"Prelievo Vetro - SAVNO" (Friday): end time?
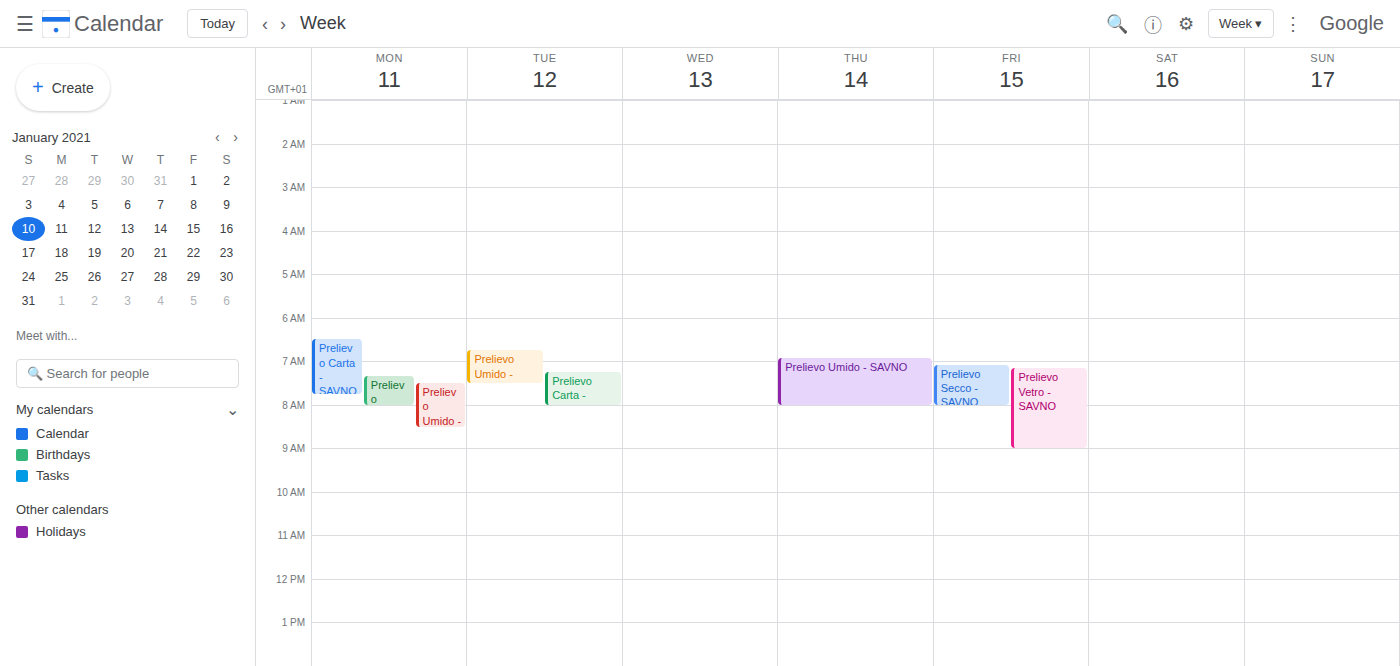
09:00